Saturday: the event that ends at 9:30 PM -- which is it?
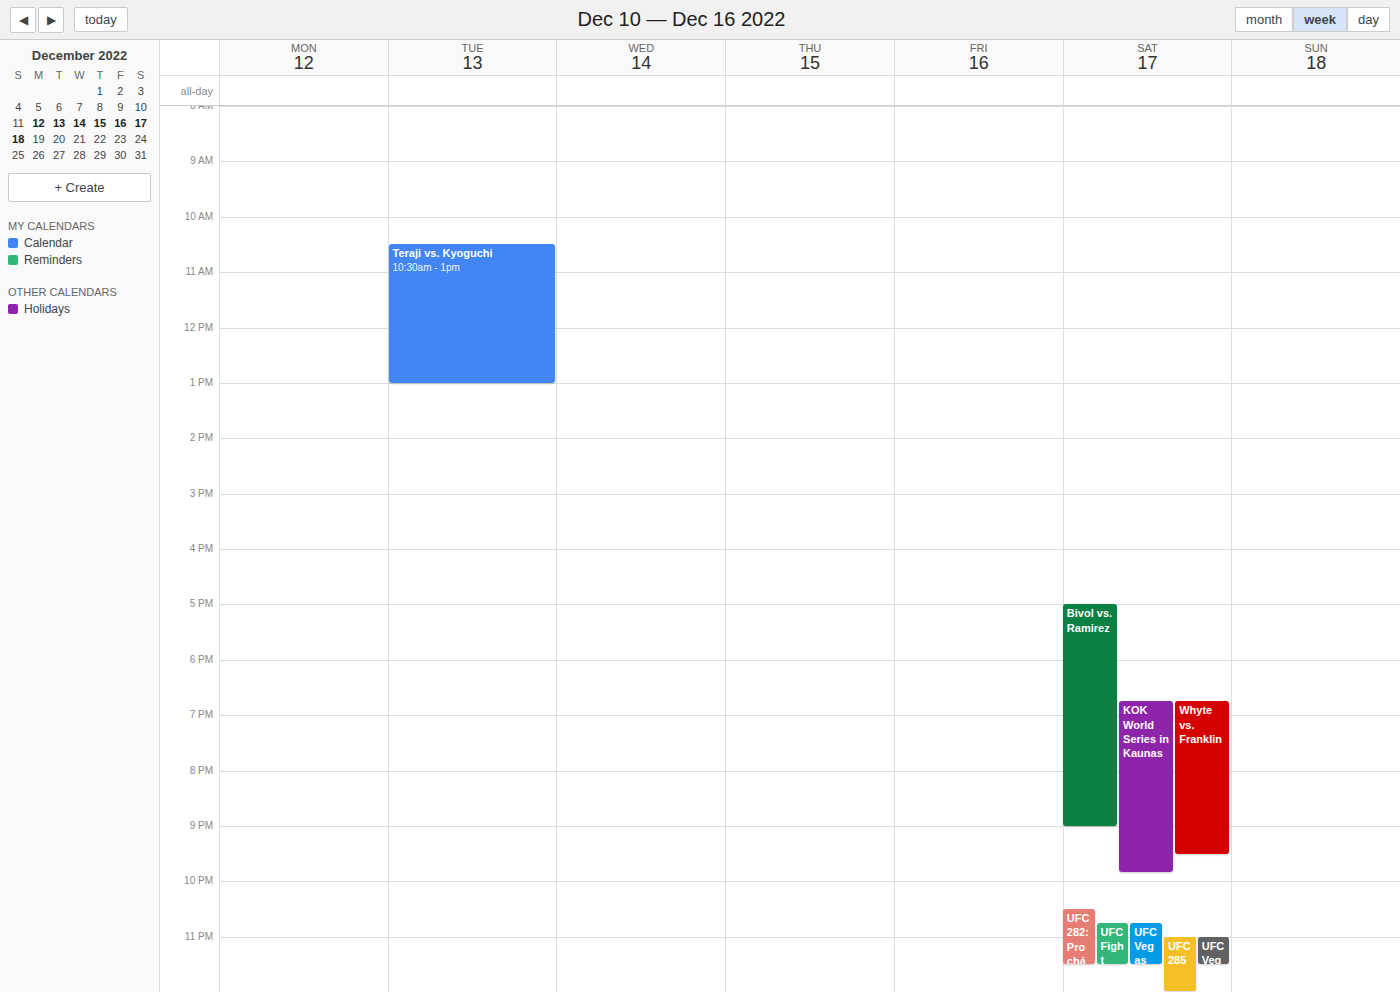
"Whyte vs. Franklin"